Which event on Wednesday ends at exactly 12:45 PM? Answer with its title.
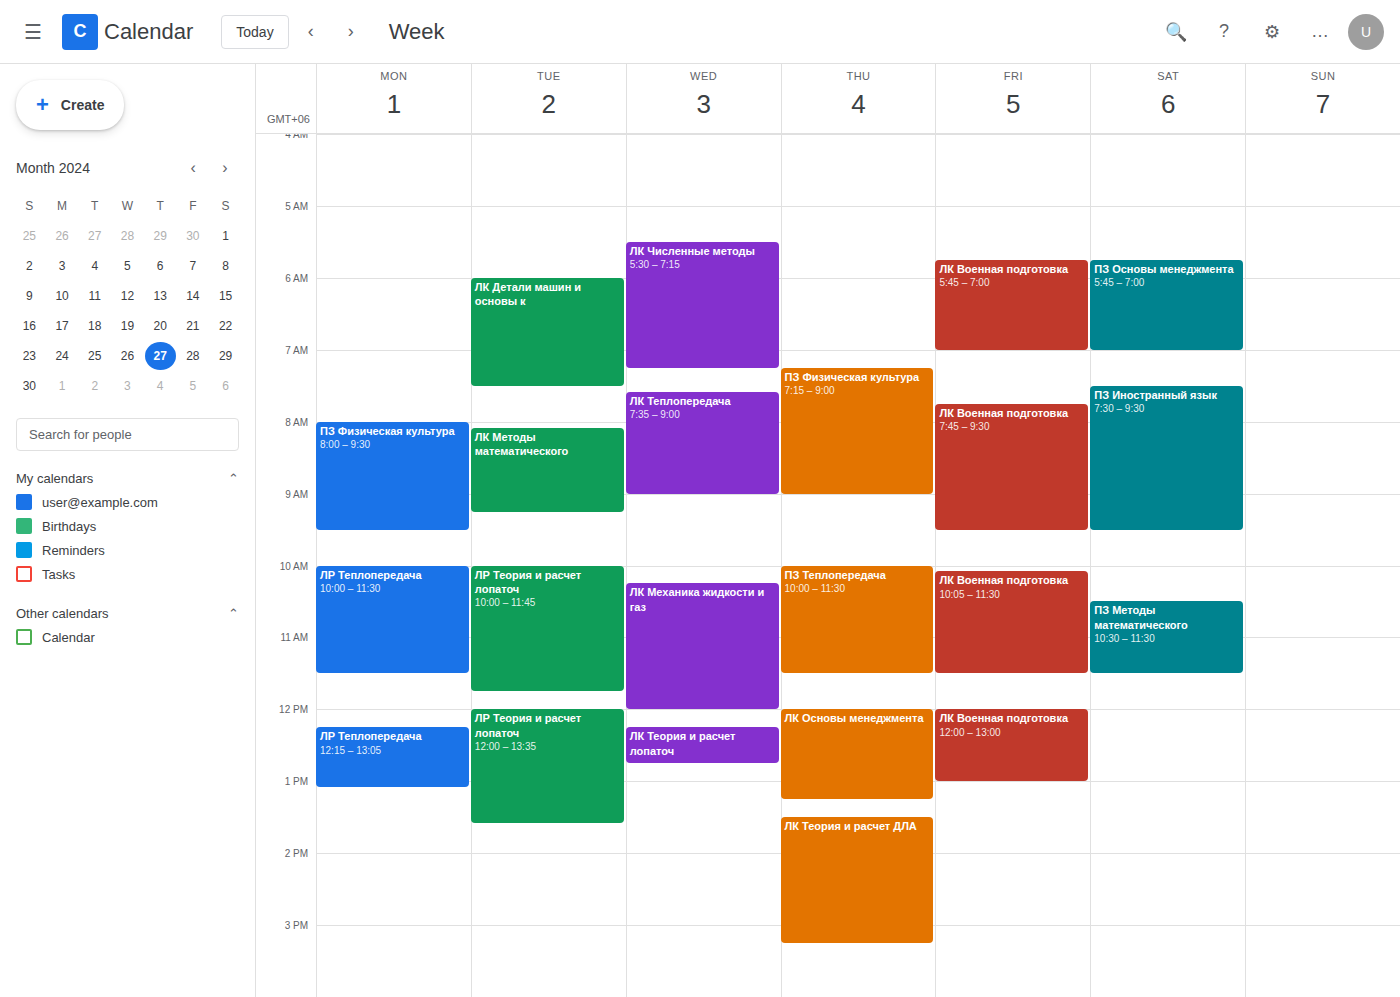
"ЛК Теория и расчет лопаточ"